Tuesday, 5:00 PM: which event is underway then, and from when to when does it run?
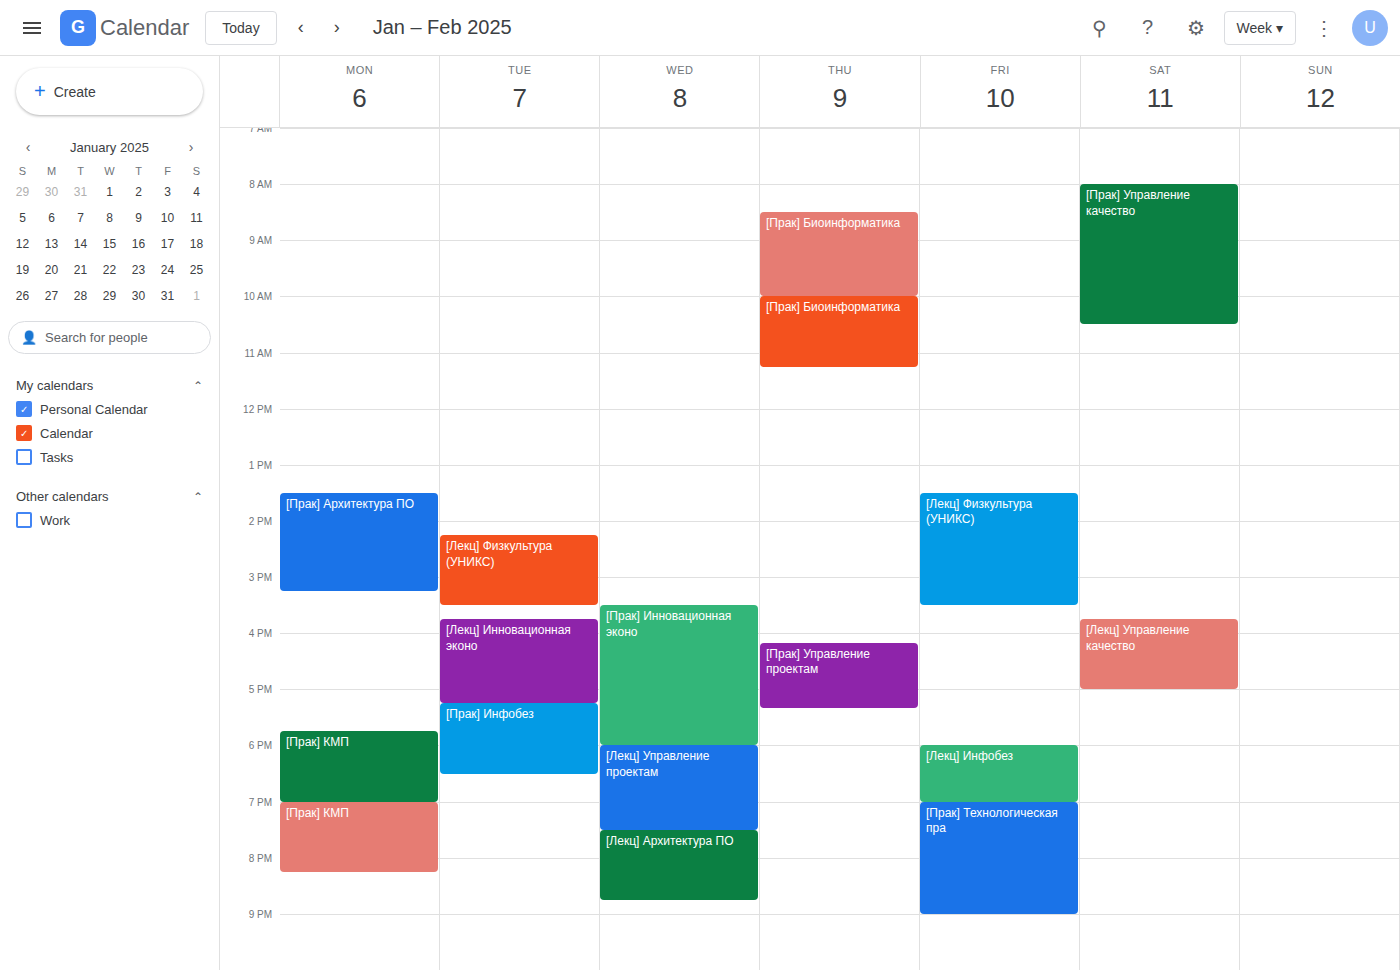
"[Лекц] Инновационная эконо", 3:45 PM to 5:15 PM